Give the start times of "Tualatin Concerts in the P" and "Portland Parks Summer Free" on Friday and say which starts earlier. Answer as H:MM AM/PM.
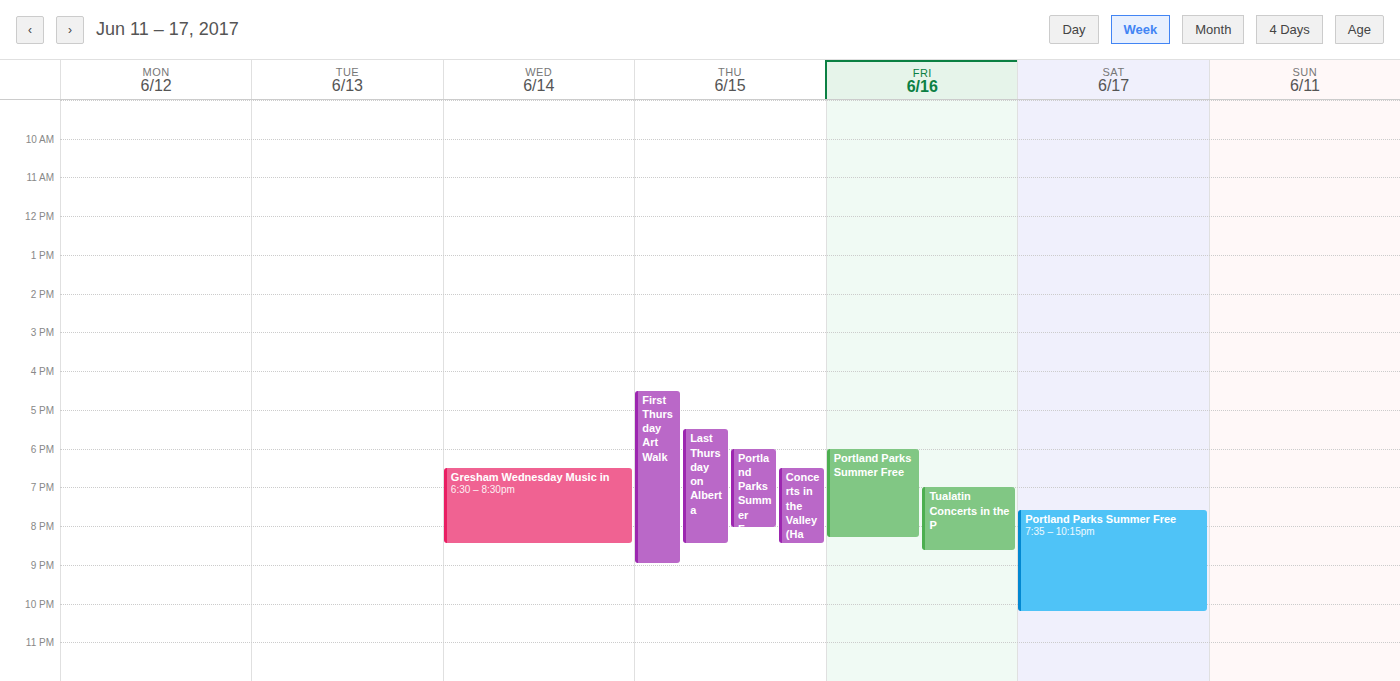
"Portland Parks Summer Free" 6:00 PM; "Tualatin Concerts in the P" 7:00 PM.